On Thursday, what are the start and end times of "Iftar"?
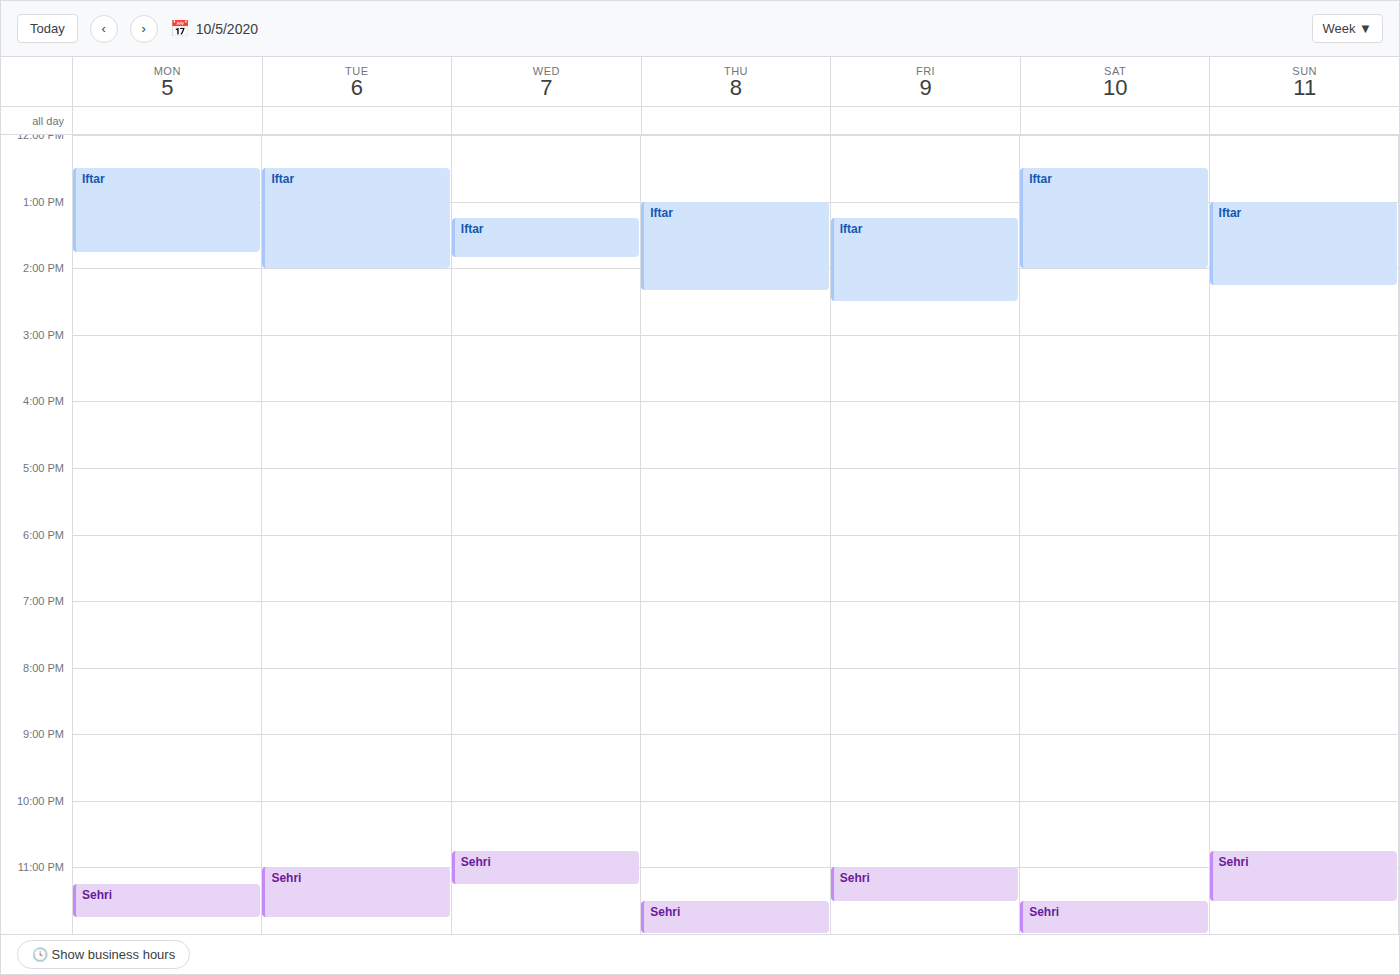
13:00 to 14:20